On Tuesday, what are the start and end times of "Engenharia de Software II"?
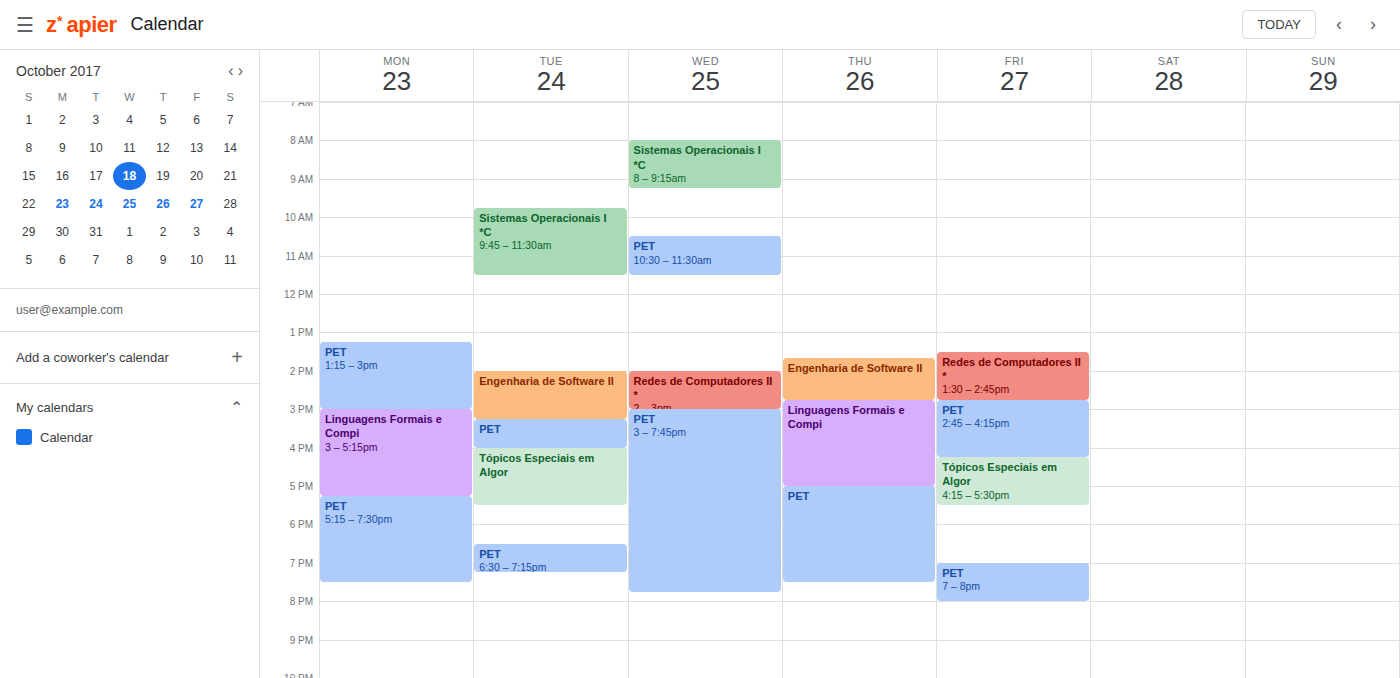
2:00 PM to 3:15 PM